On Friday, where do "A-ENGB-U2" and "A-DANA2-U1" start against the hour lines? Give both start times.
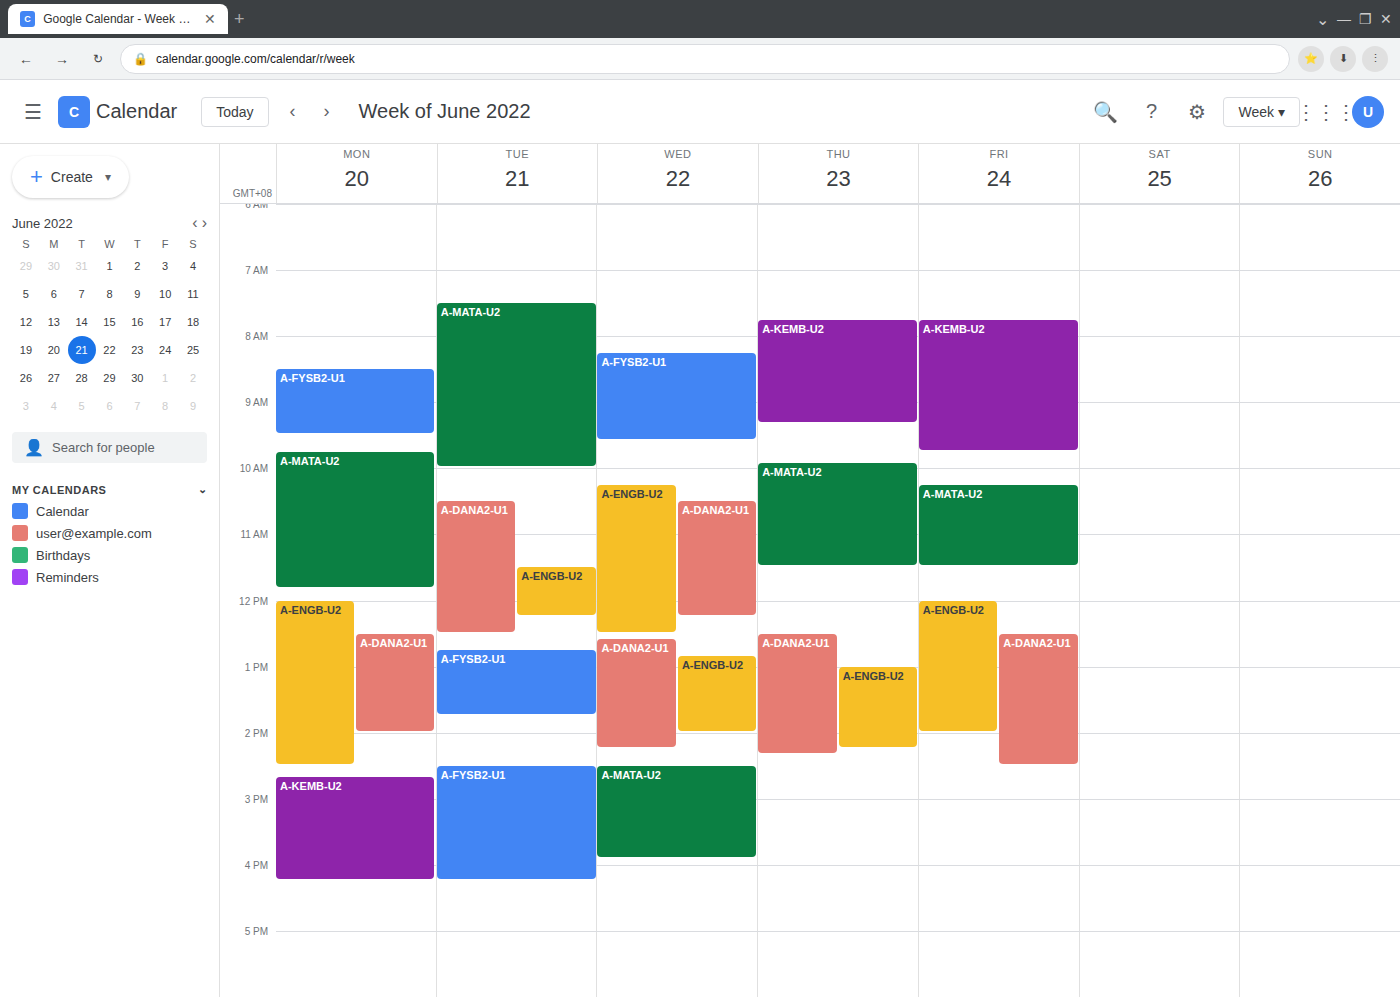
"A-ENGB-U2": 12:00 PM, exactly on the 12 PM line. "A-DANA2-U1": 12:30 PM, halfway between the 12 PM and 1 PM lines.